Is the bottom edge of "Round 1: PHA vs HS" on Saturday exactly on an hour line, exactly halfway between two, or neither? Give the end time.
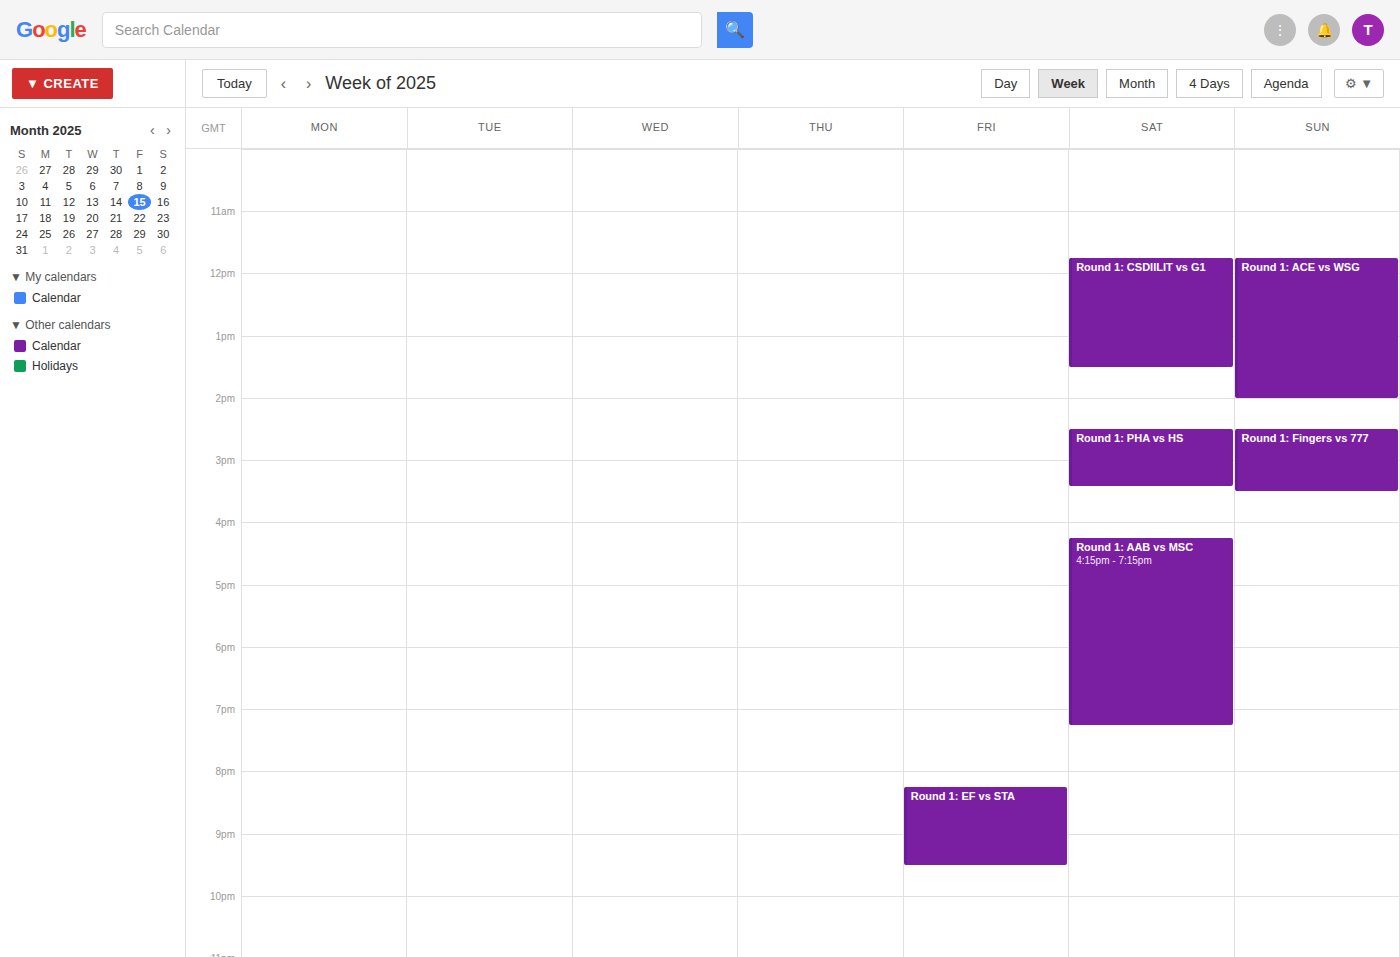
3:25 PM -- neither: 25 minutes below the 3 PM line and 35 minutes above the 4 PM line.